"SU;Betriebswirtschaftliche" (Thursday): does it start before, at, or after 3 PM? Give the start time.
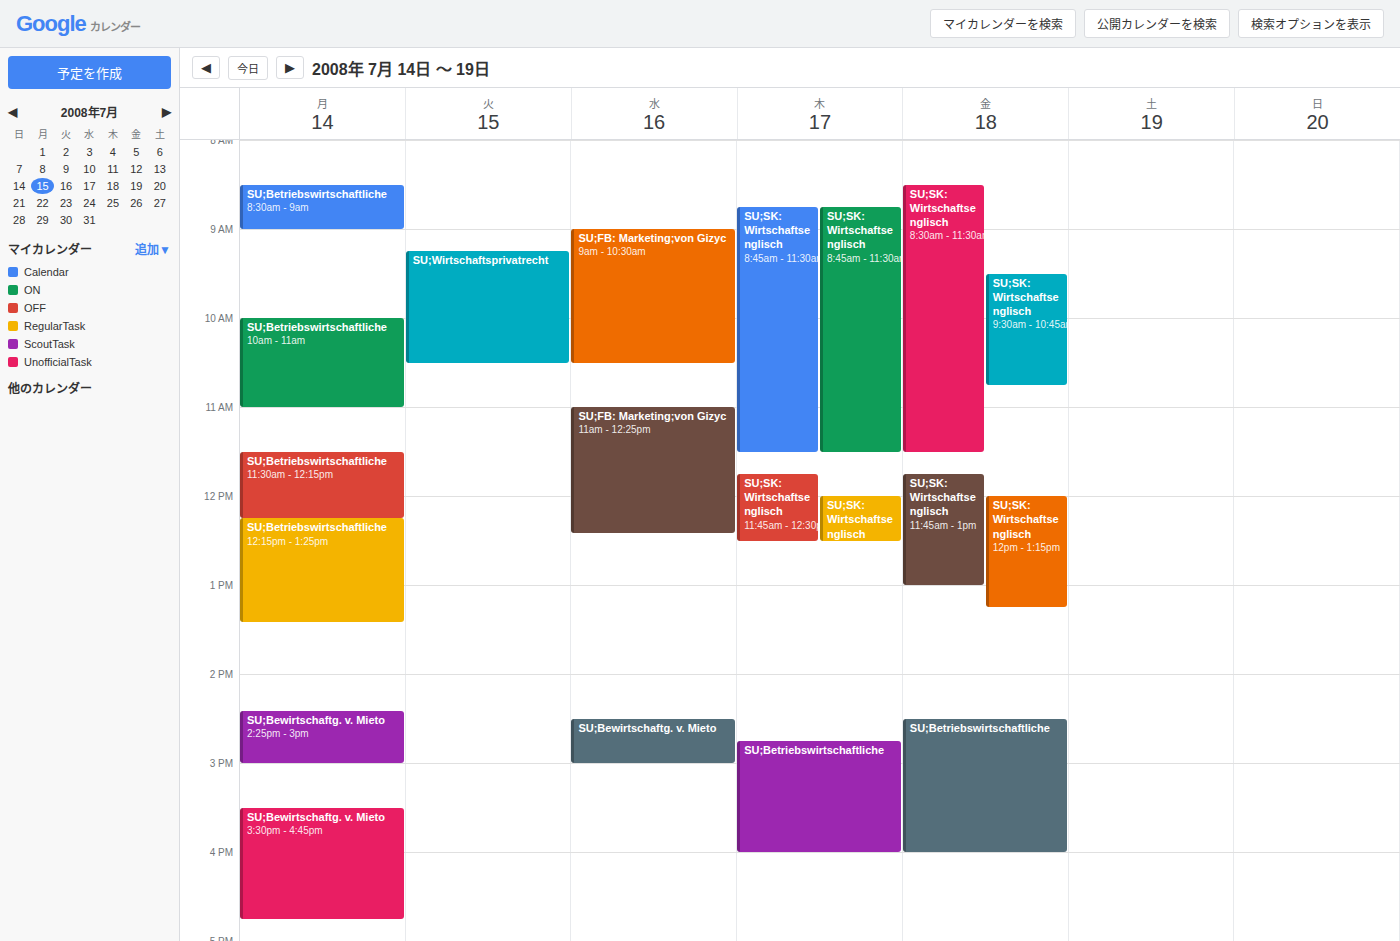
2:45 PM -- before 3 PM, 15 minutes above the 3 PM line.